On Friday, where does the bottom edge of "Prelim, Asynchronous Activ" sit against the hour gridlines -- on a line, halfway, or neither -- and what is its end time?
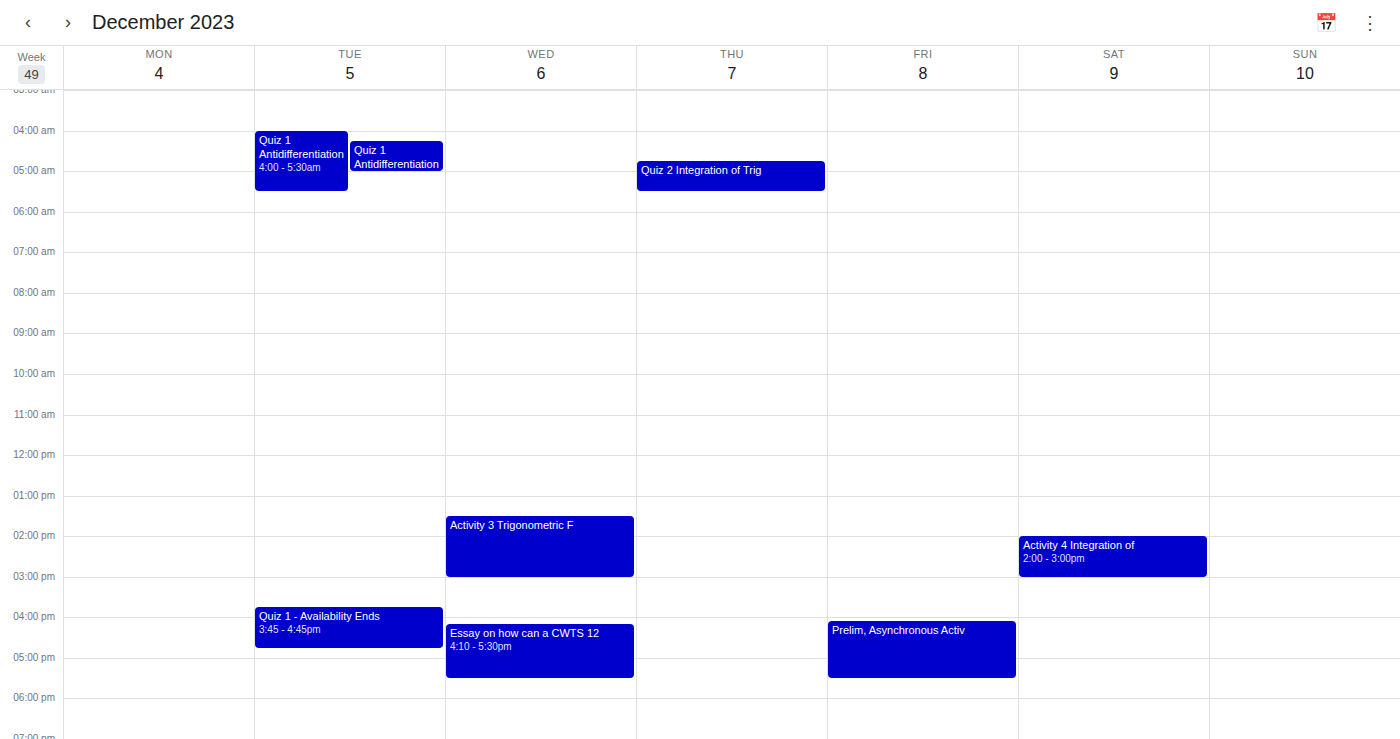
5:30 PM -- halfway between the 5 PM and 6 PM lines.